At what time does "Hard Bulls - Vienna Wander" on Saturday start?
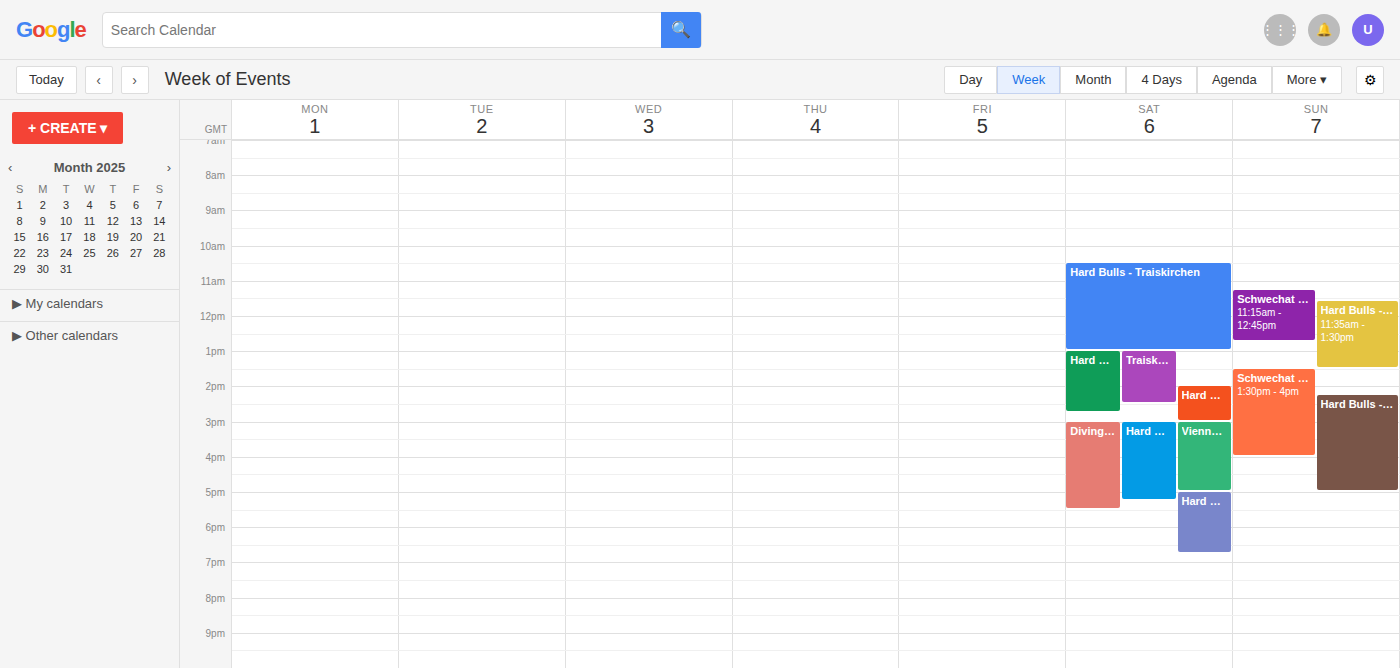
17:00